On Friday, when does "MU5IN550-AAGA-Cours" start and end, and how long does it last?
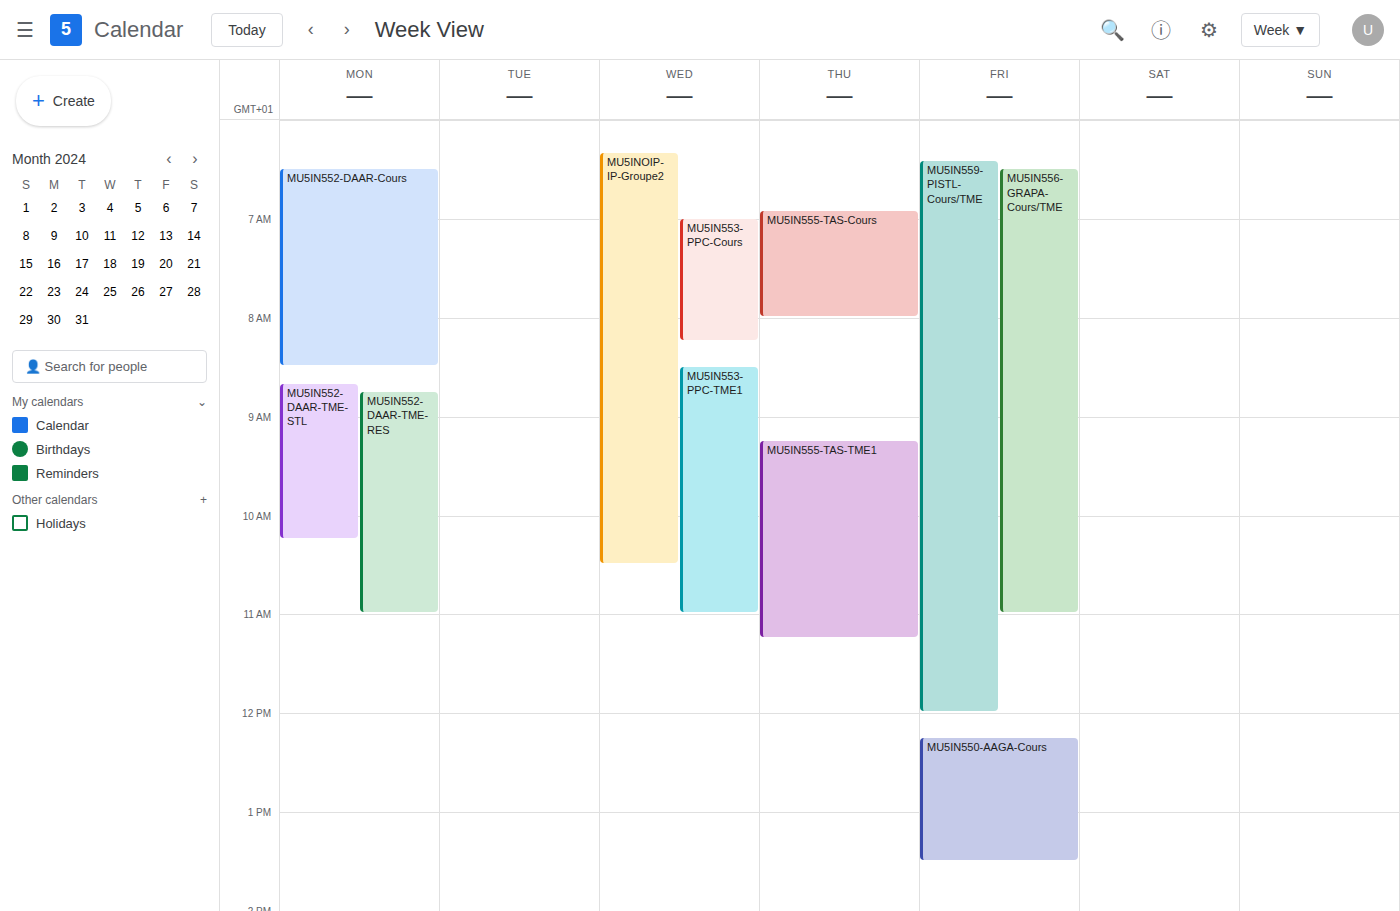
12:15 PM to 1:30 PM, 1 hour 15 minutes